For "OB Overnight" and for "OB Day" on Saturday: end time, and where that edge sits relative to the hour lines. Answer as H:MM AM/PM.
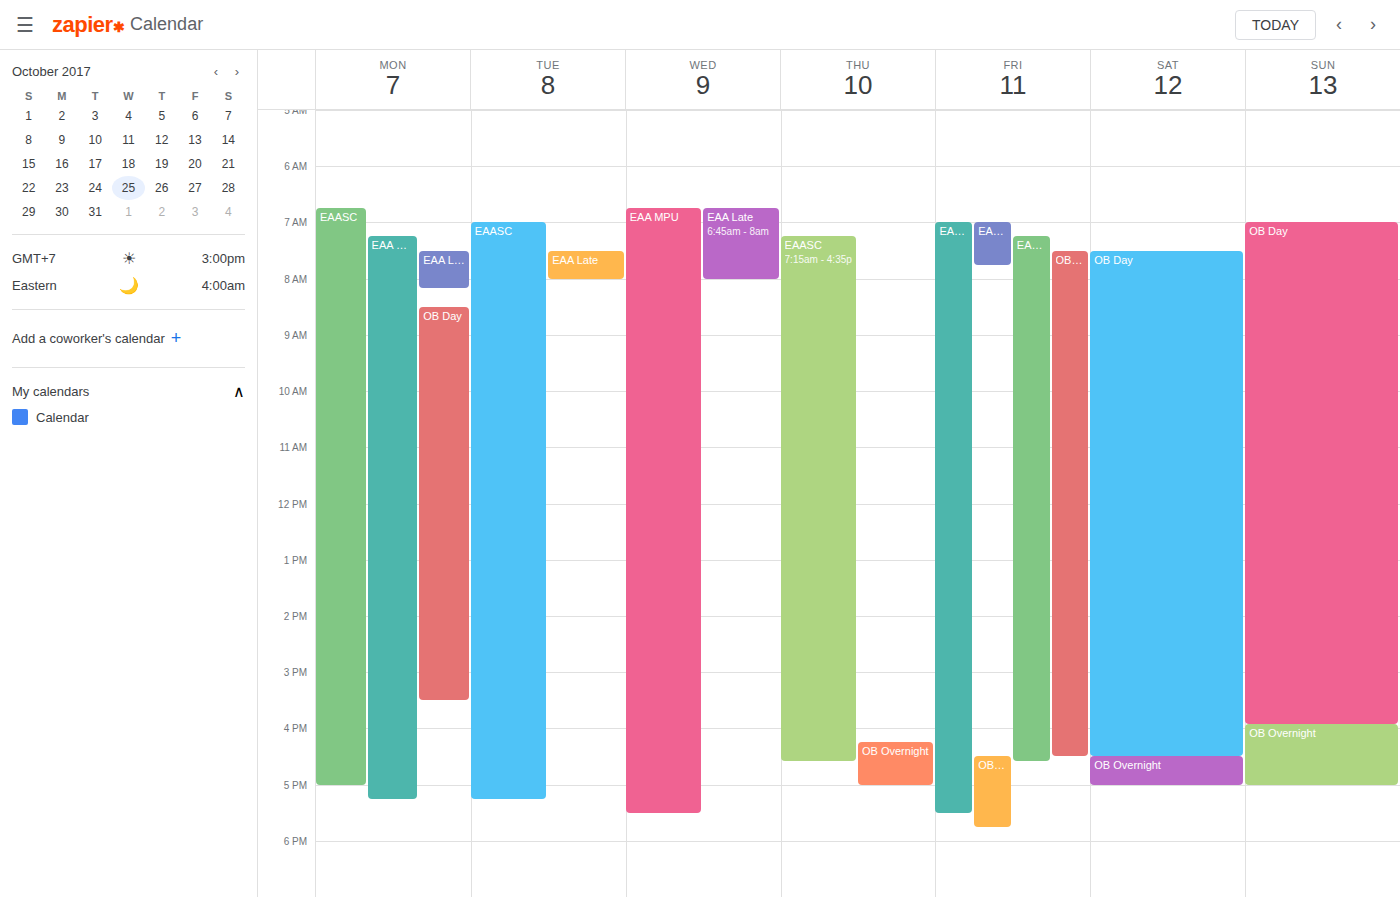
"OB Overnight": 5:00 PM, exactly on the 5 PM line. "OB Day": 4:30 PM, halfway between the 4 PM and 5 PM lines.